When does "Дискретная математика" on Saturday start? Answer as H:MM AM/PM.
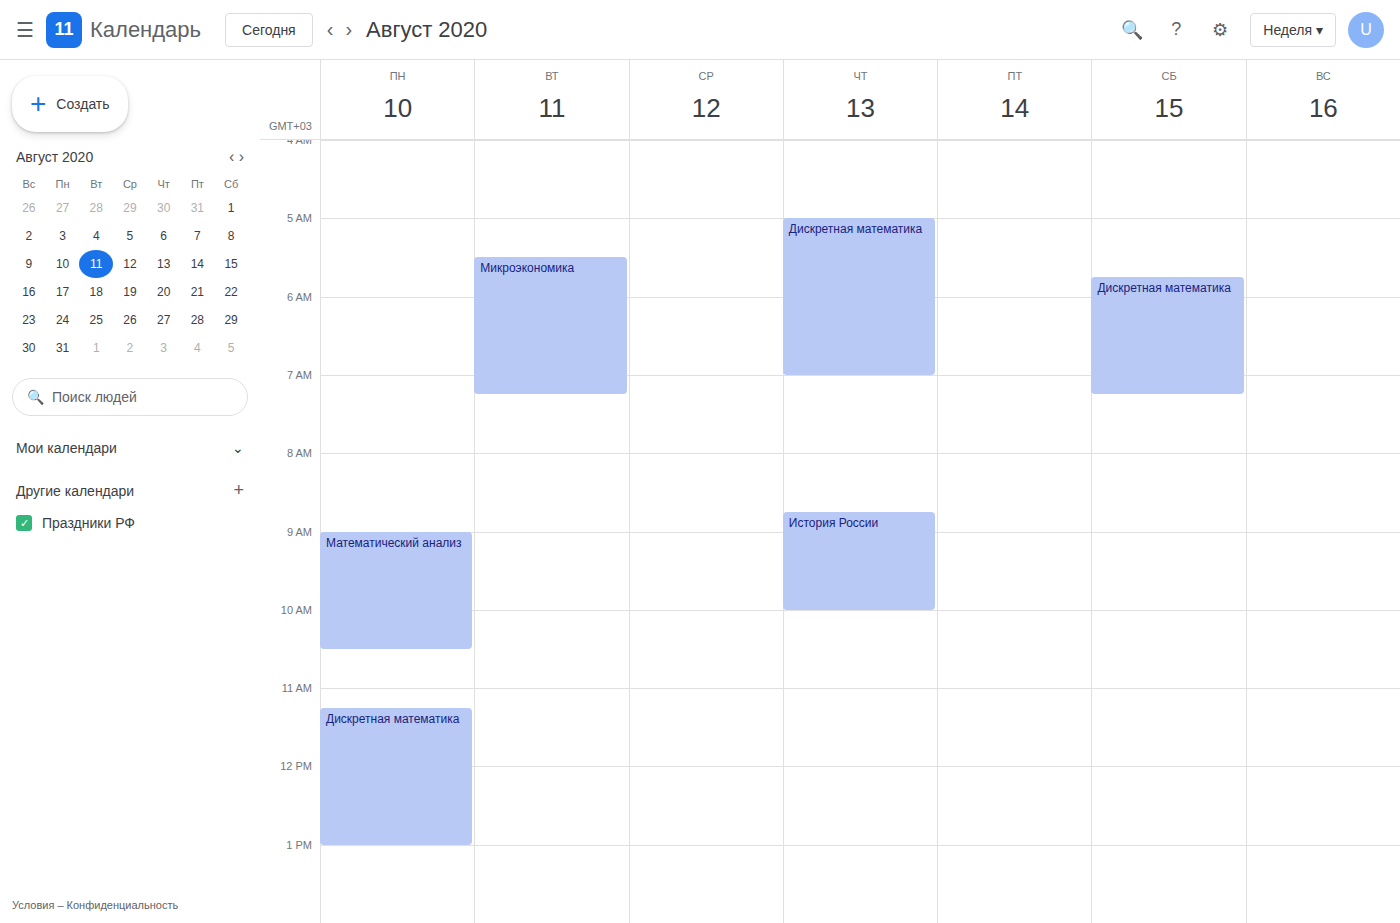
5:45 AM